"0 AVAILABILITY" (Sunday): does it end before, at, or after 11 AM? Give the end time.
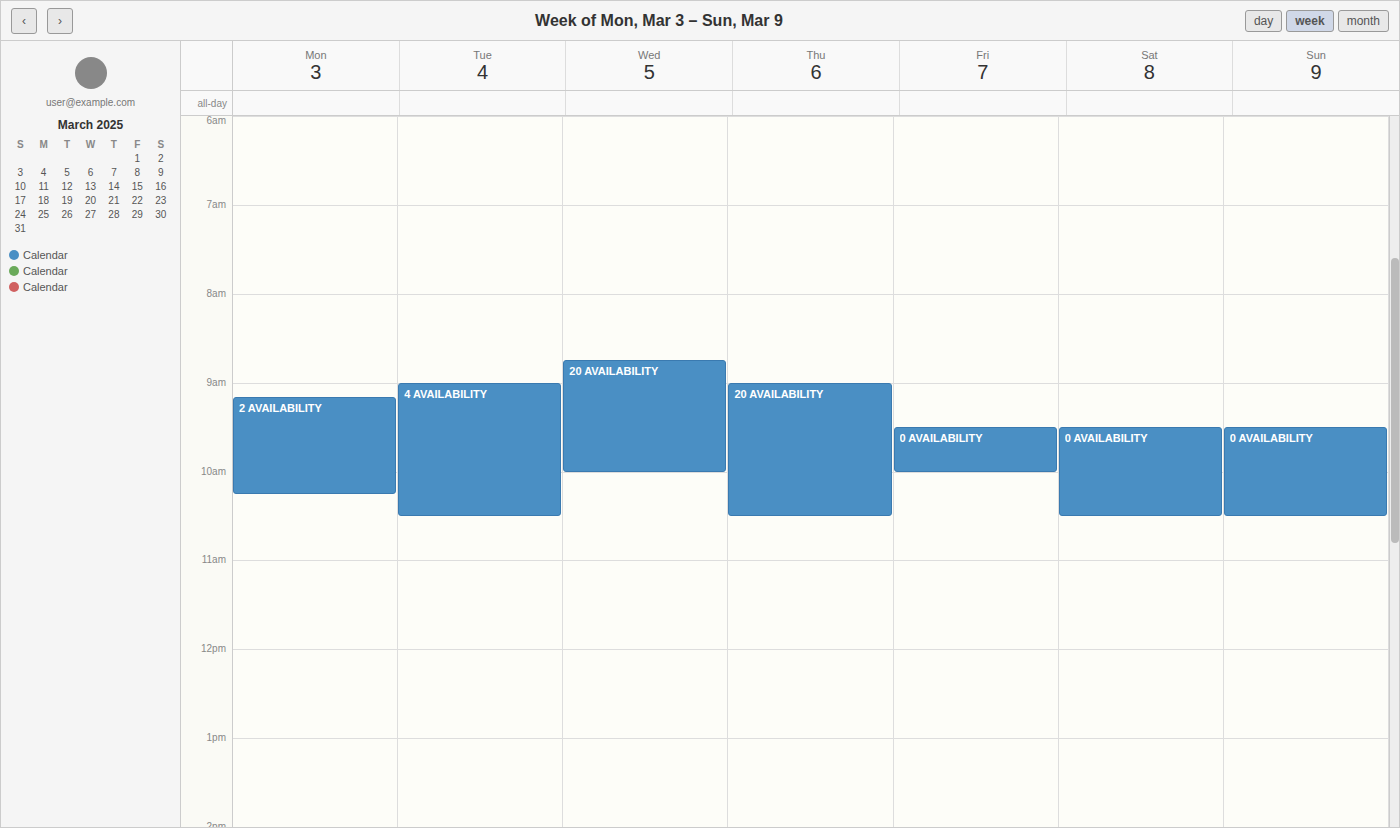
10:30 AM -- before 11 AM, 30 minutes above the 11 AM line.